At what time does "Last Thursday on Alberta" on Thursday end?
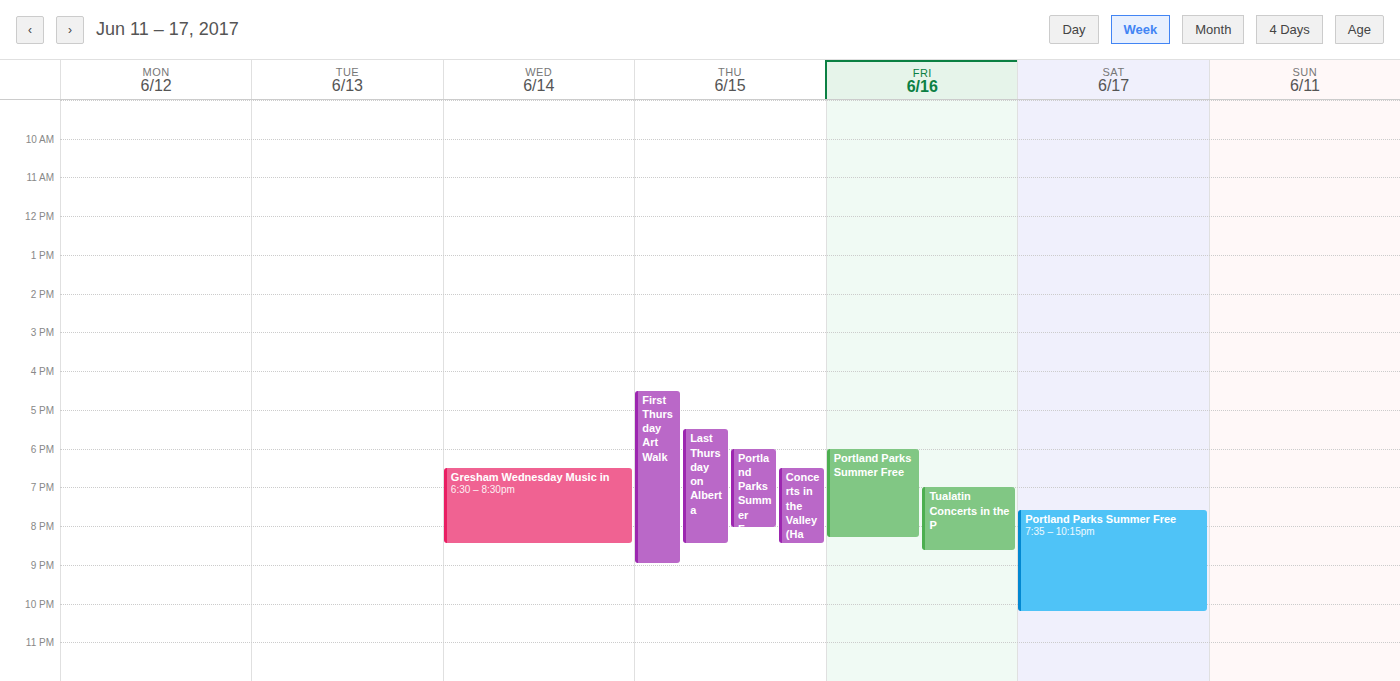
8:30 PM